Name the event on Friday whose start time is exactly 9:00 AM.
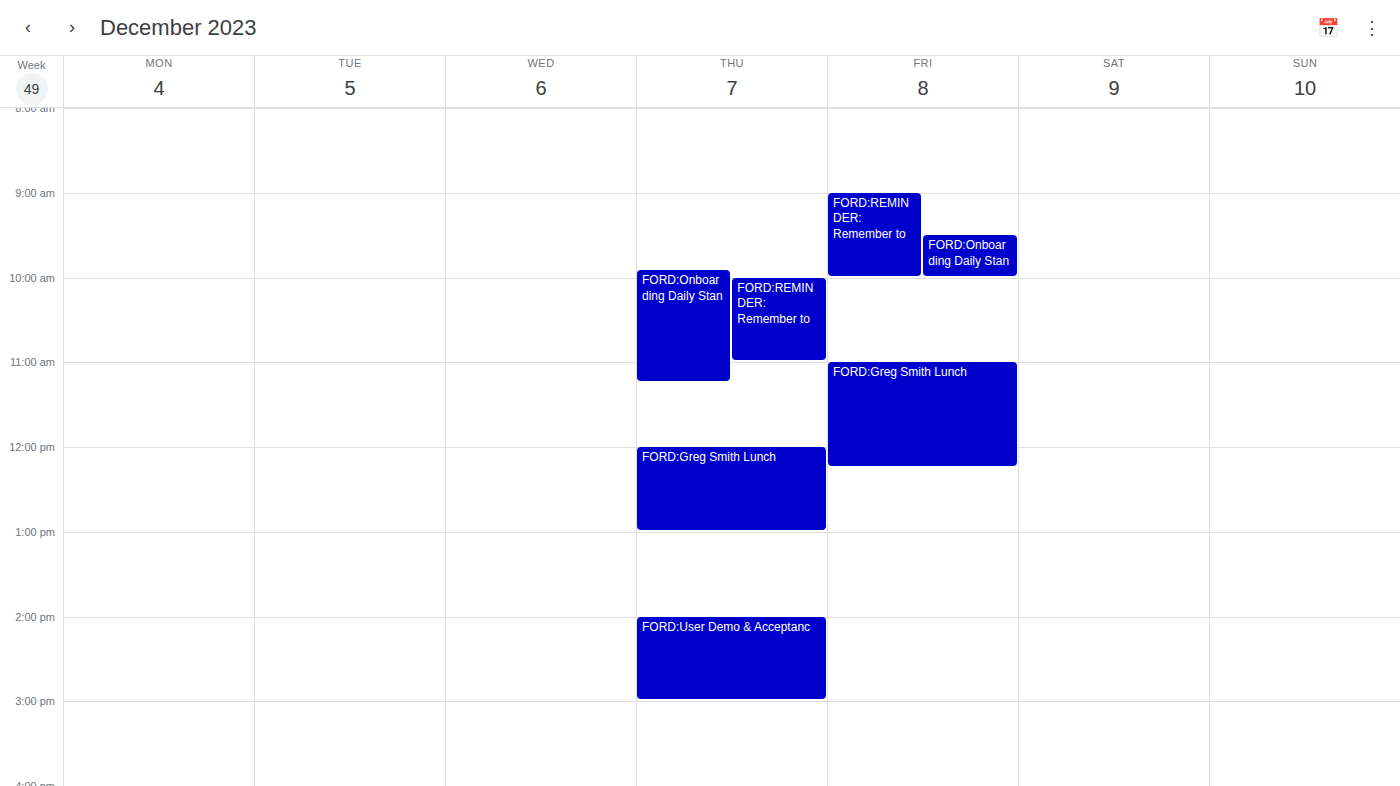
"FORD:REMINDER: Remember to"